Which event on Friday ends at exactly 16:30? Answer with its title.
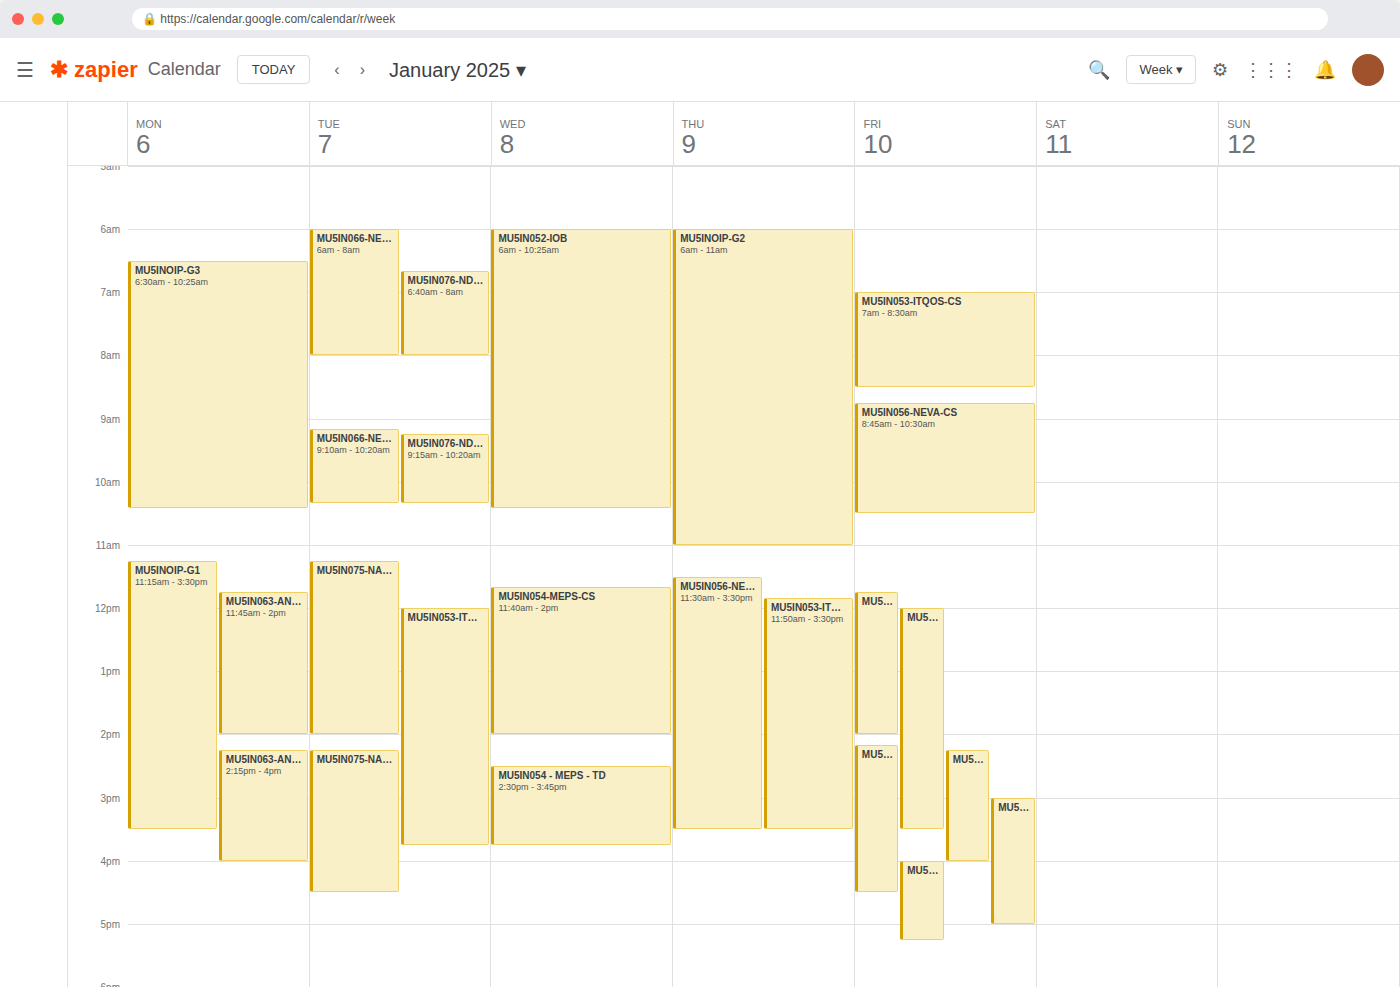
"MU5IN059-SECRES-TME G2"